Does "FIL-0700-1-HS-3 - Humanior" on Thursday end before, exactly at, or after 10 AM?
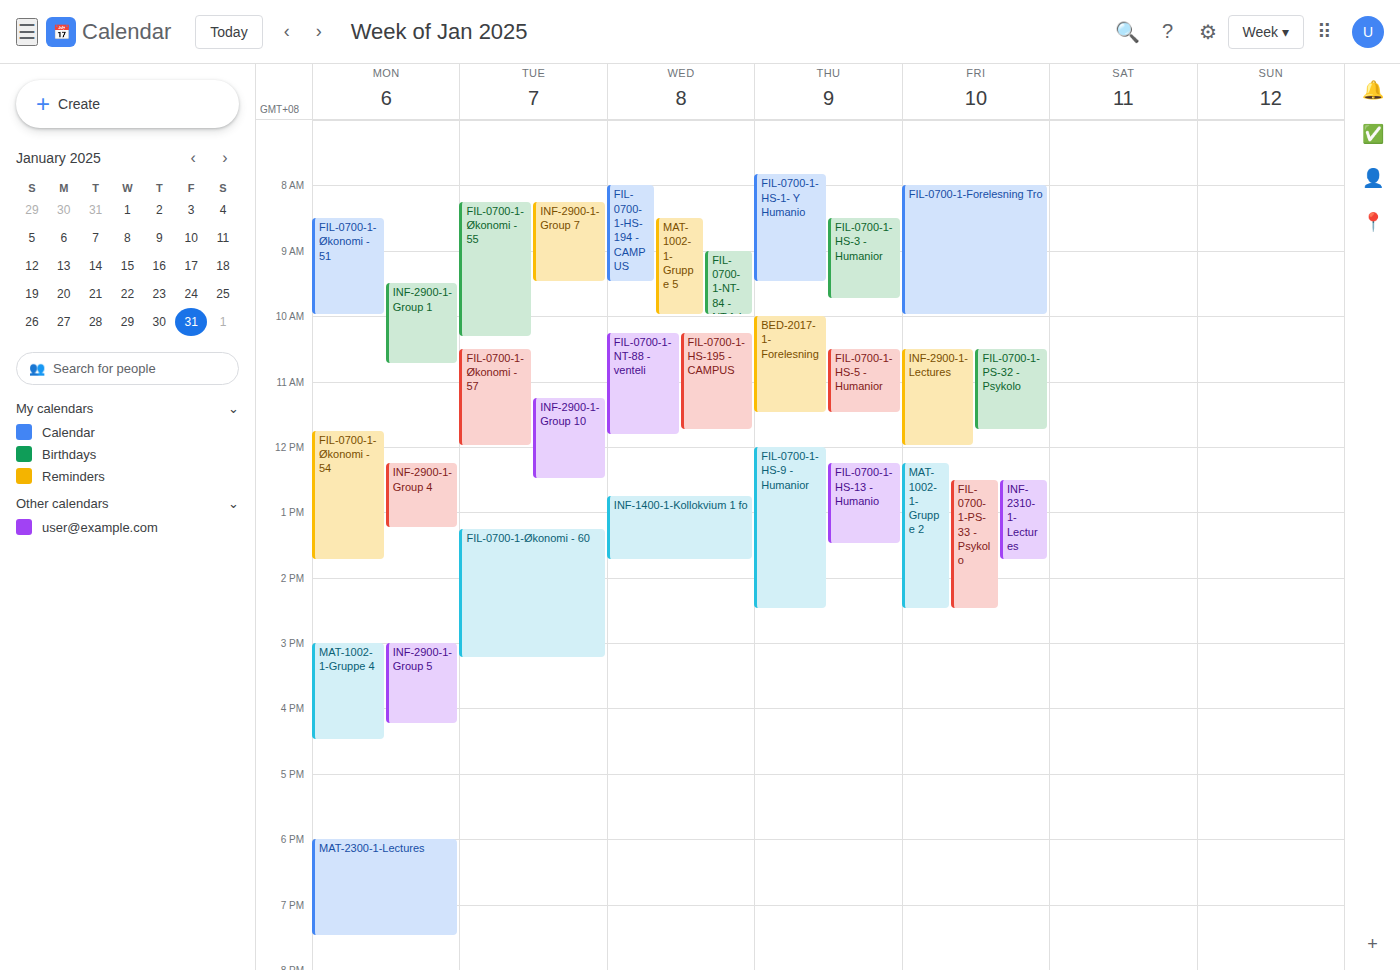
9:45 AM -- before 10 AM, 15 minutes above the 10 AM line.